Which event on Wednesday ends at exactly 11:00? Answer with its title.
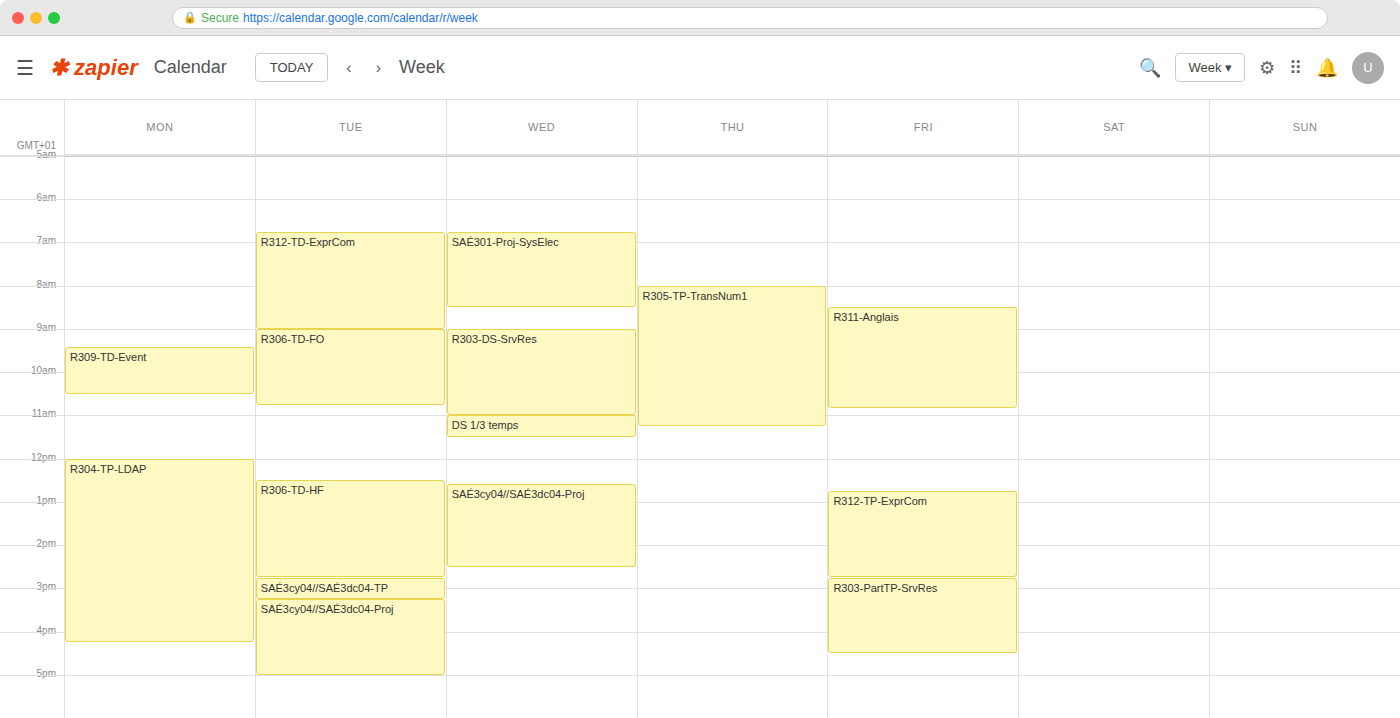
"R303-DS-SrvRes"